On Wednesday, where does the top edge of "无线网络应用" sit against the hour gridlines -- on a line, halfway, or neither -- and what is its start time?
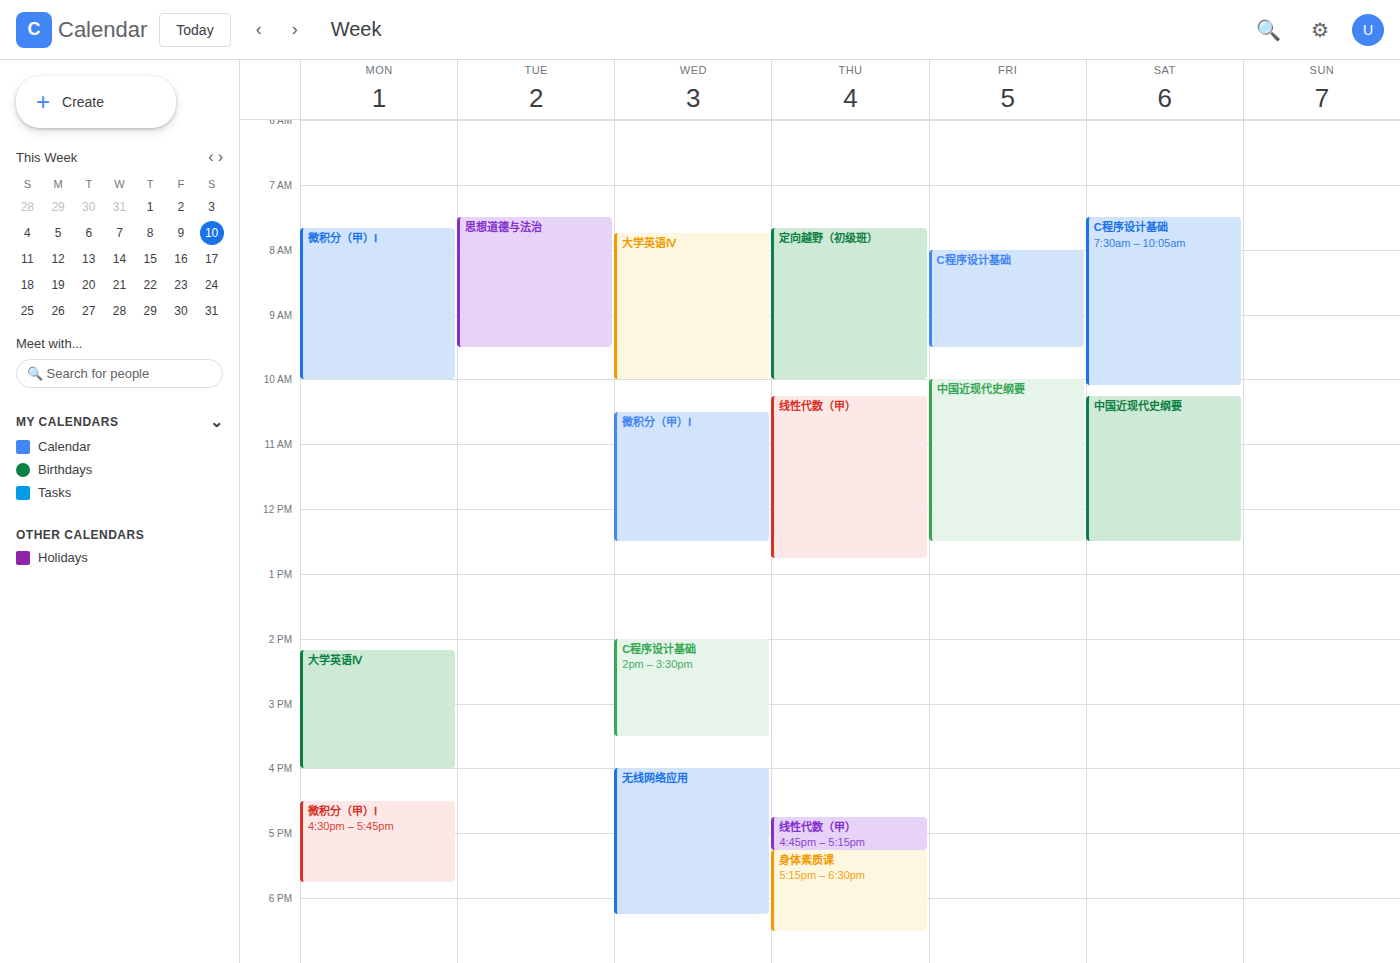
4:00 PM -- exactly on the 4 PM line.